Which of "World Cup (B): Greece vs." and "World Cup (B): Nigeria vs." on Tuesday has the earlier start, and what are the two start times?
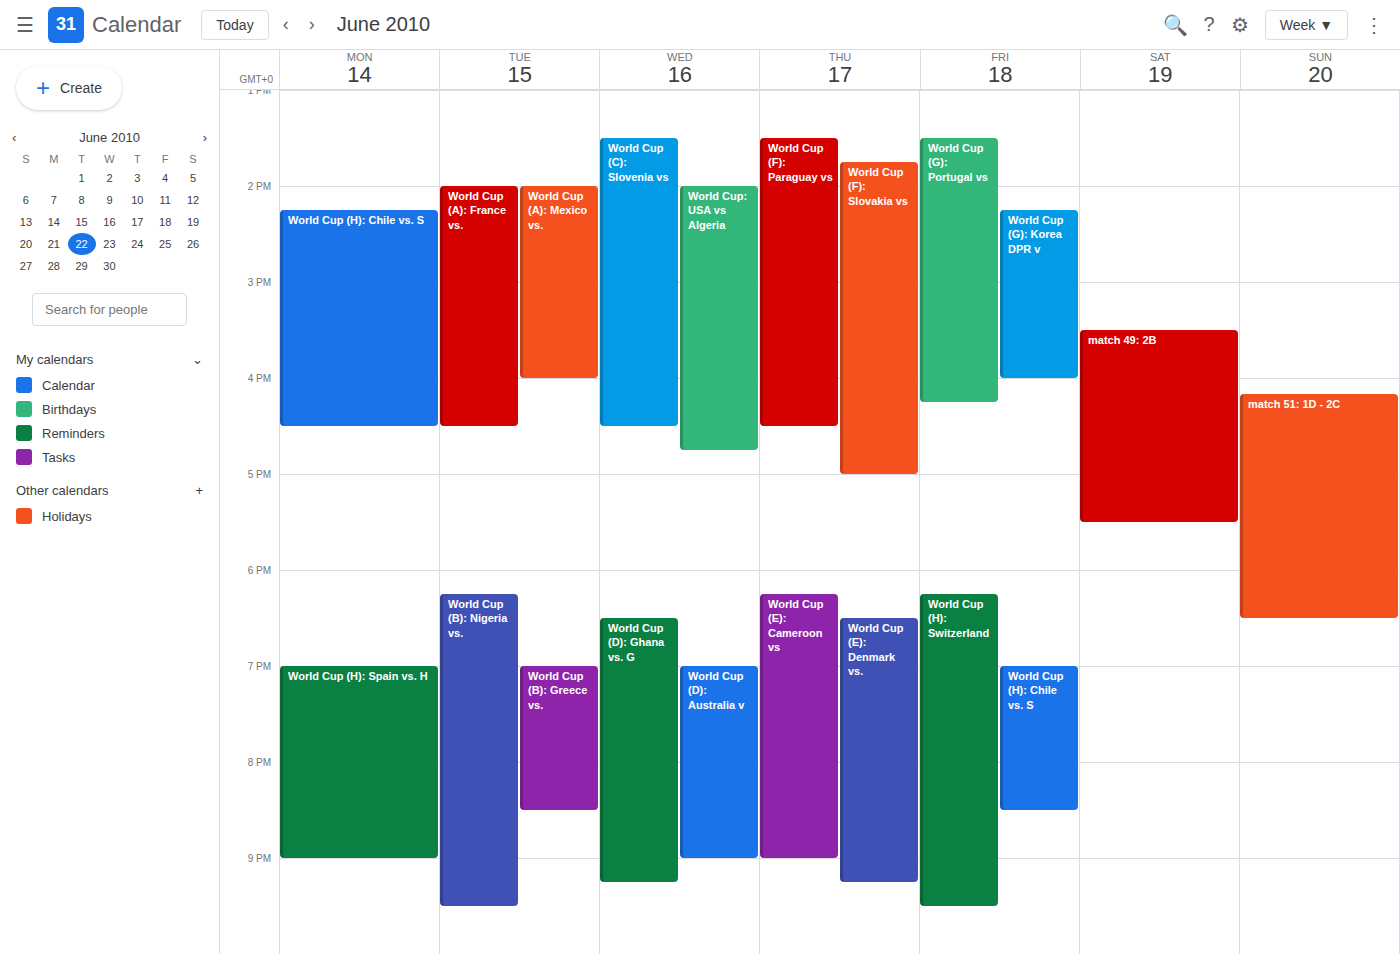
"World Cup (B): Nigeria vs." 6:15 PM; "World Cup (B): Greece vs." 7:00 PM.